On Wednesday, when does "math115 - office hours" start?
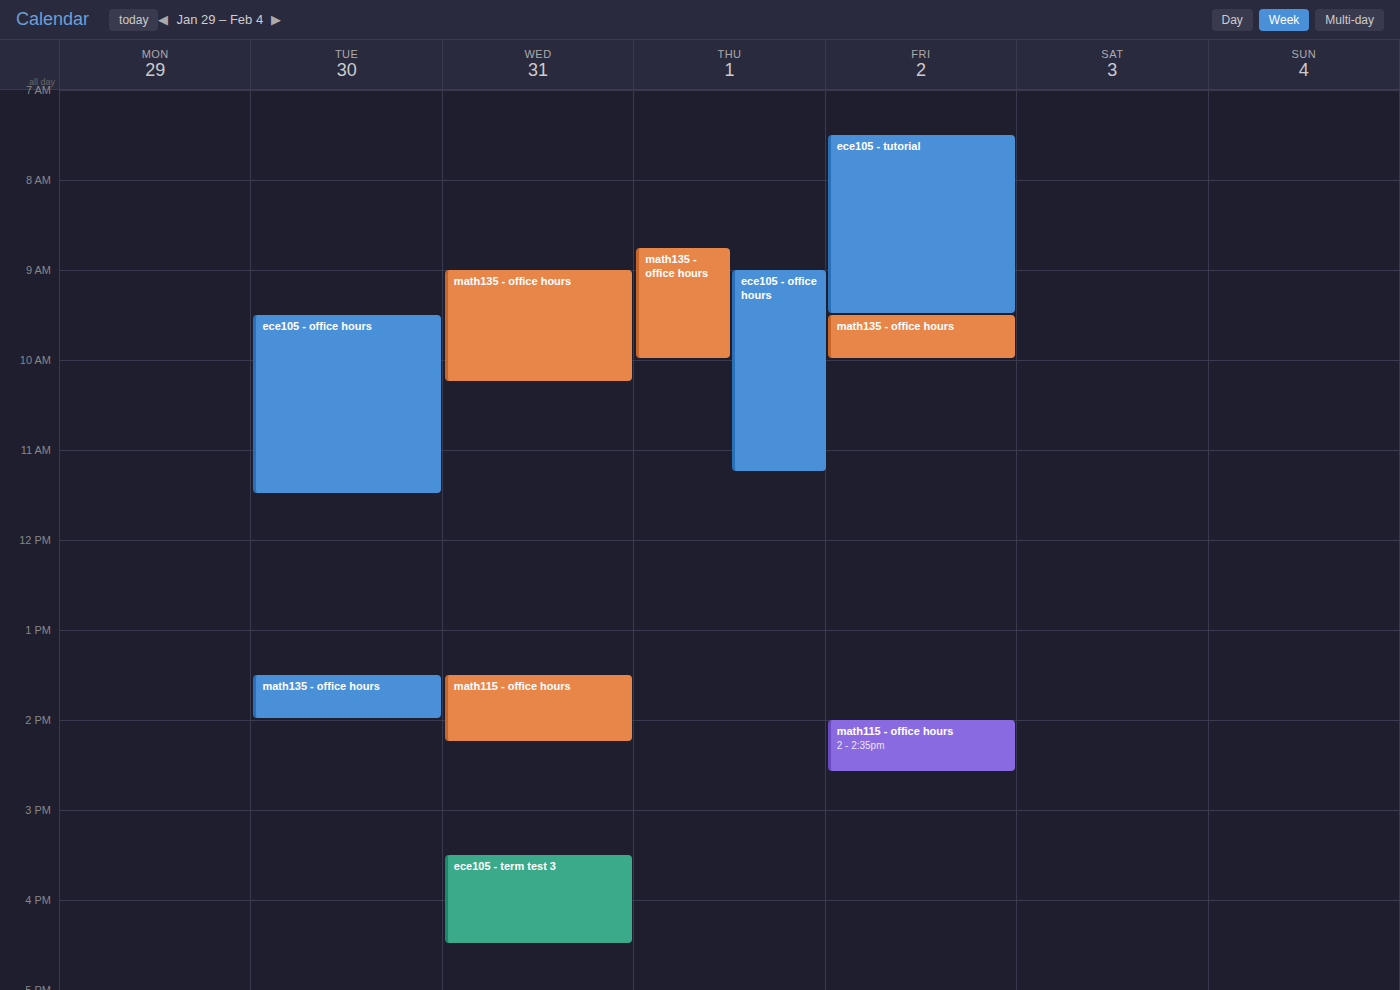
1:30 PM